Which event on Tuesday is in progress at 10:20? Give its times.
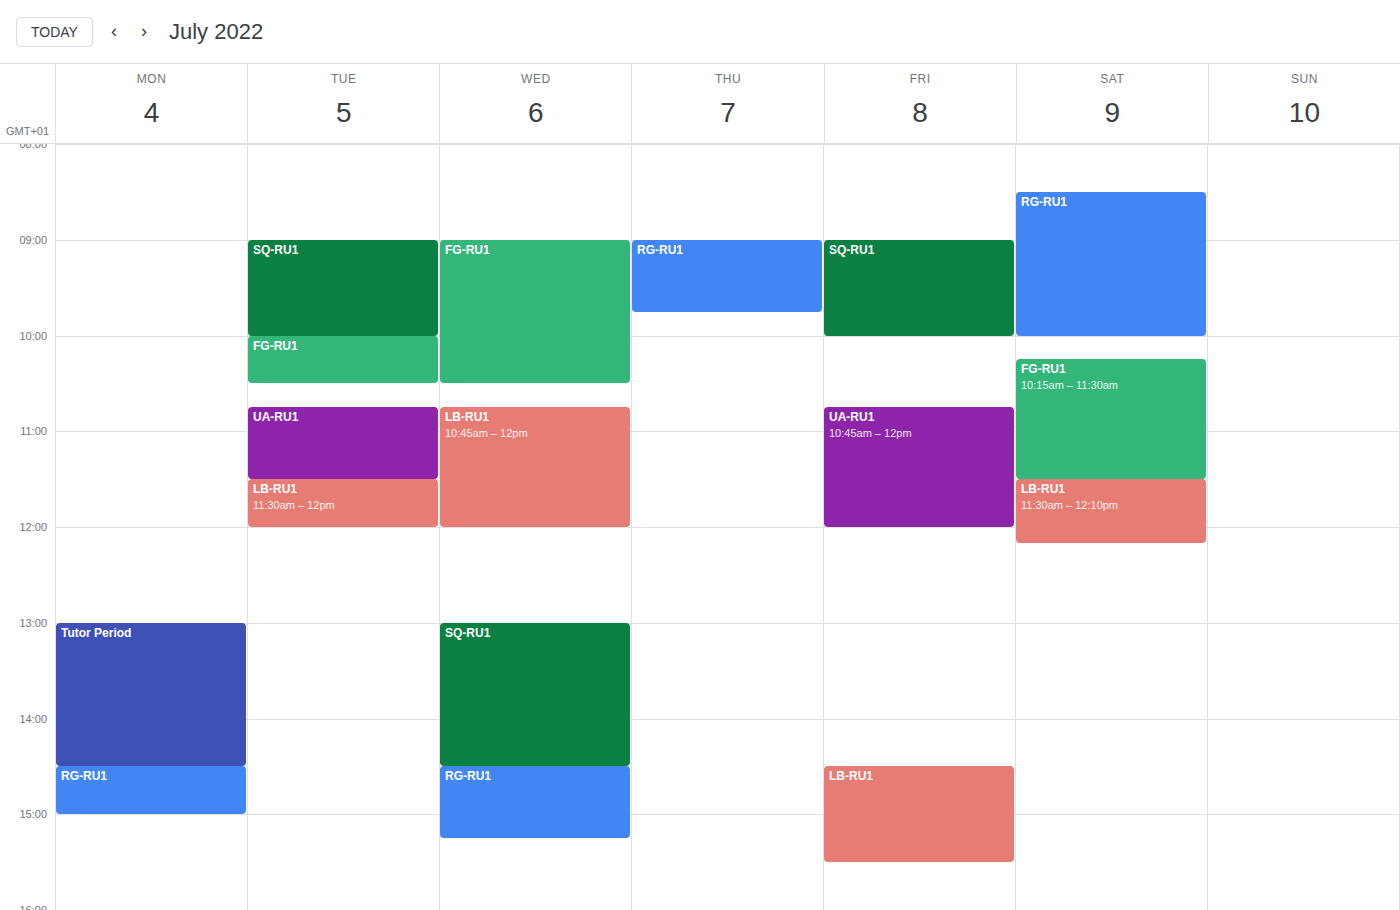
"FG-RU1", 10:00 to 10:30